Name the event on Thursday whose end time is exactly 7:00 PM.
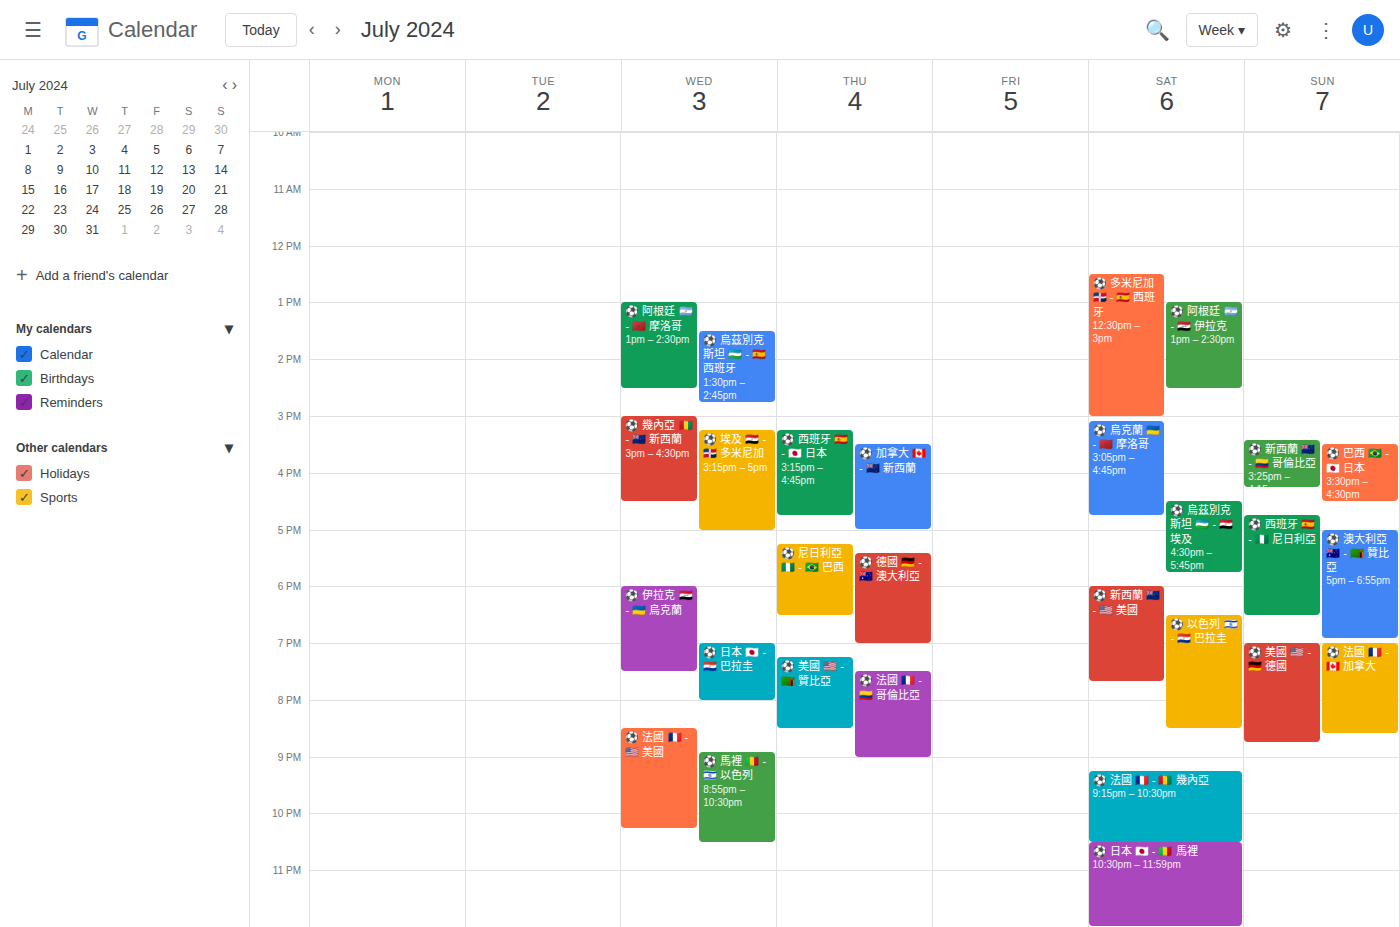
"⚽ 德國 🇩🇪 - 🇦🇺 澳大利亞"